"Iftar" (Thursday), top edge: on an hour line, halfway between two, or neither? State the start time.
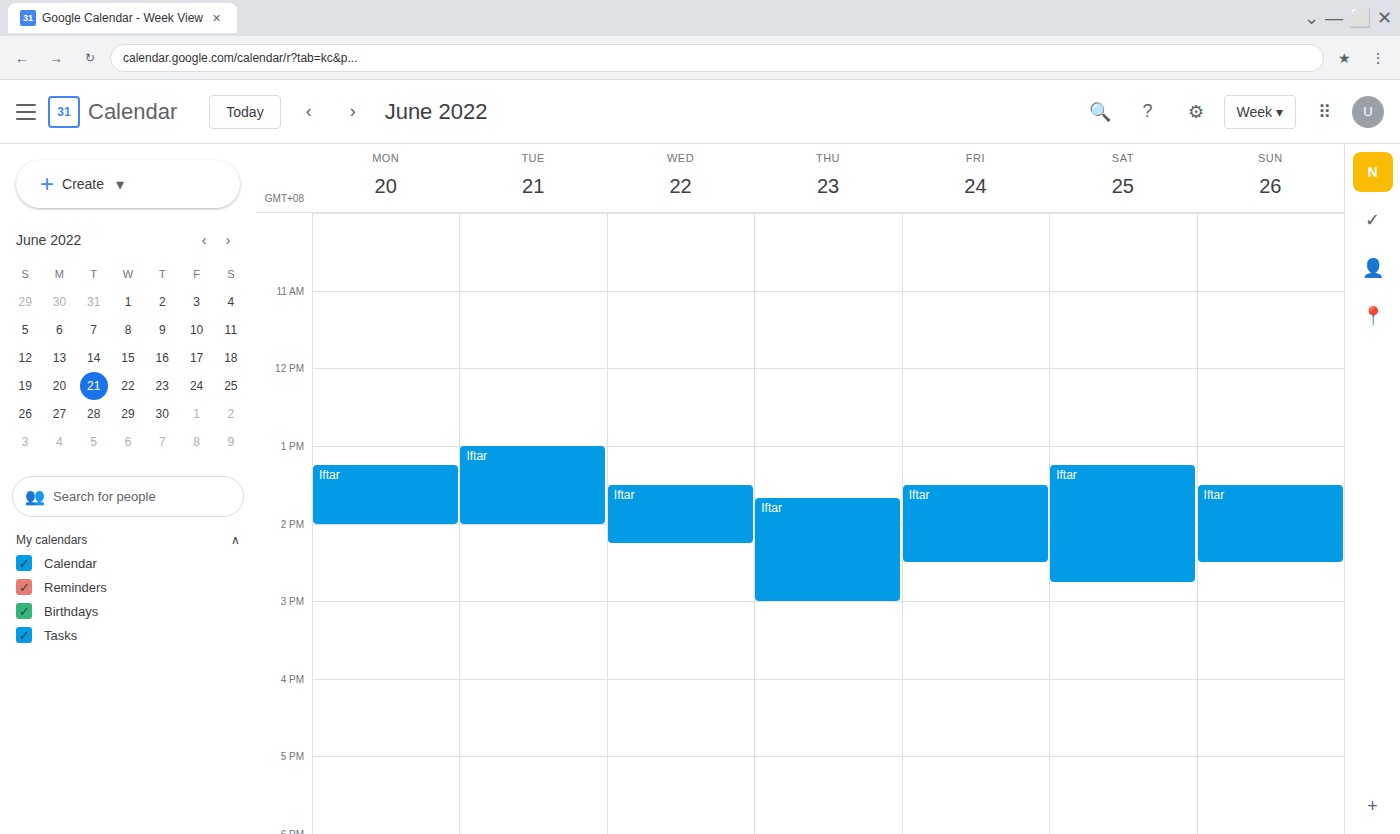
13:40 -- neither: 40 minutes below the 13:00 line and 20 minutes above the 14:00 line.